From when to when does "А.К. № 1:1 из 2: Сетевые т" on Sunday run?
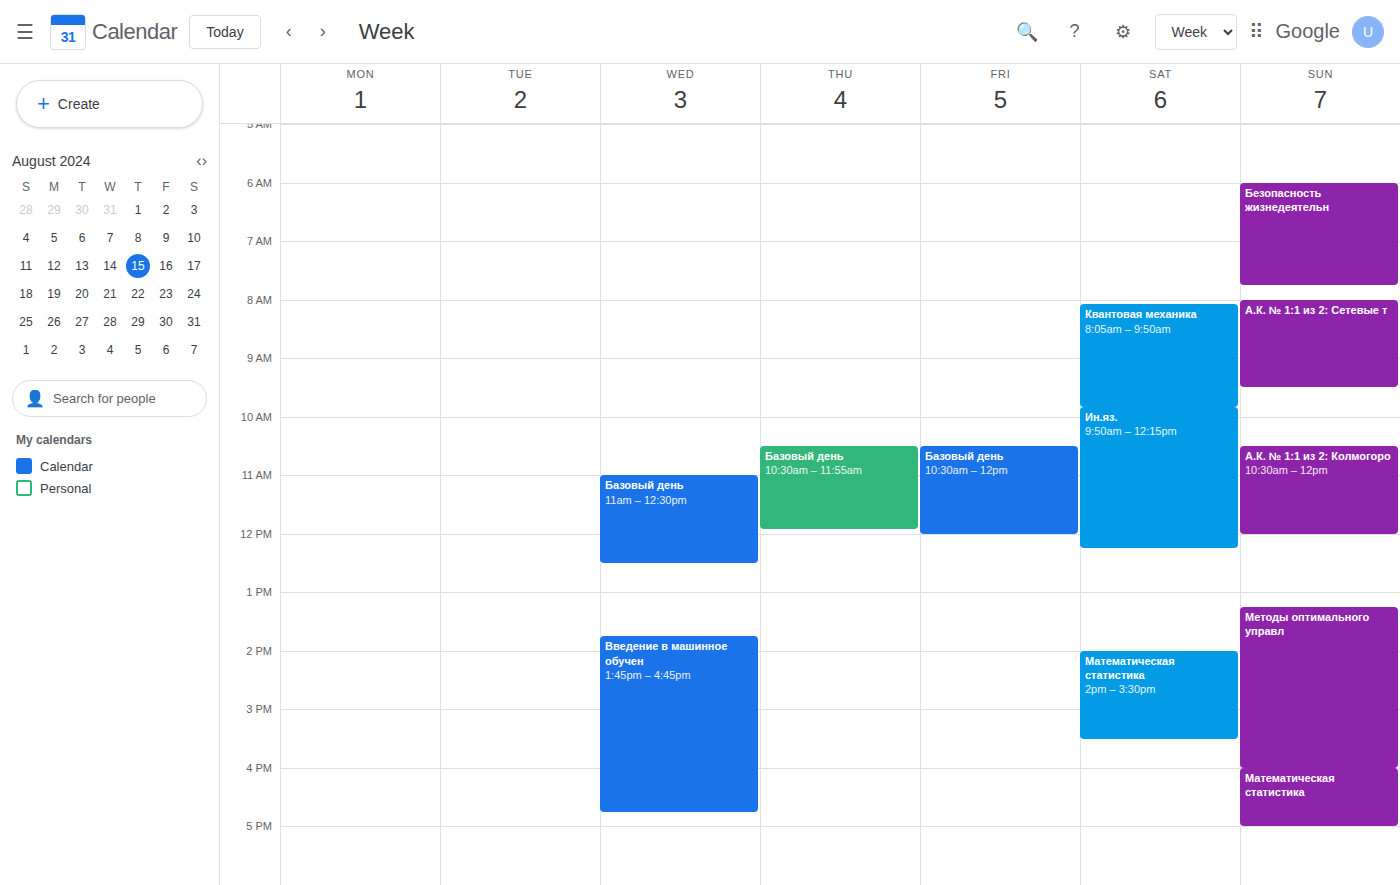
8:00 AM to 9:30 AM